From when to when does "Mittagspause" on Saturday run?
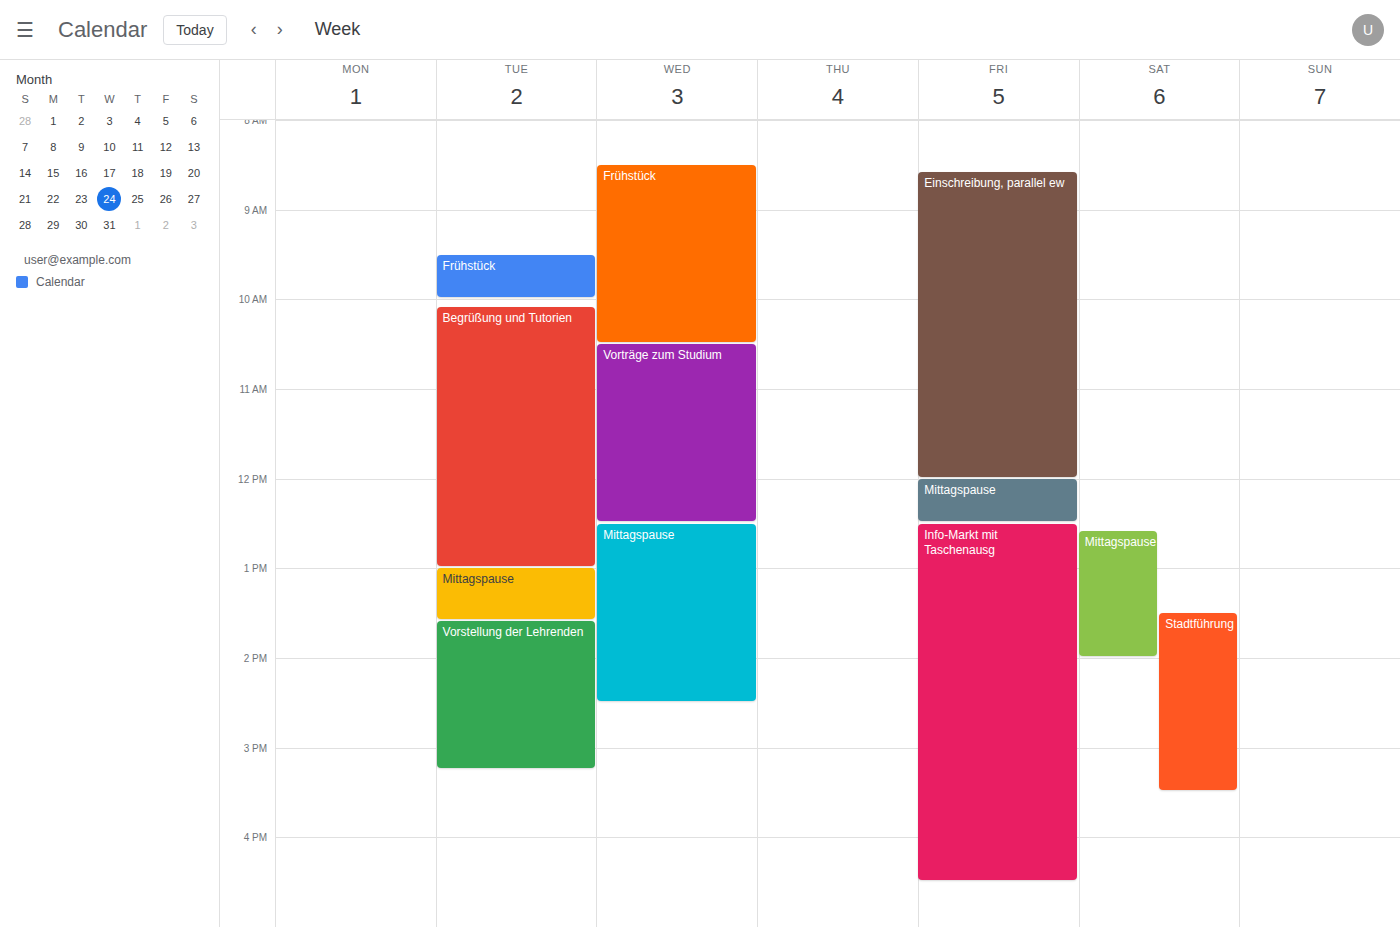
12:35 PM to 2:00 PM